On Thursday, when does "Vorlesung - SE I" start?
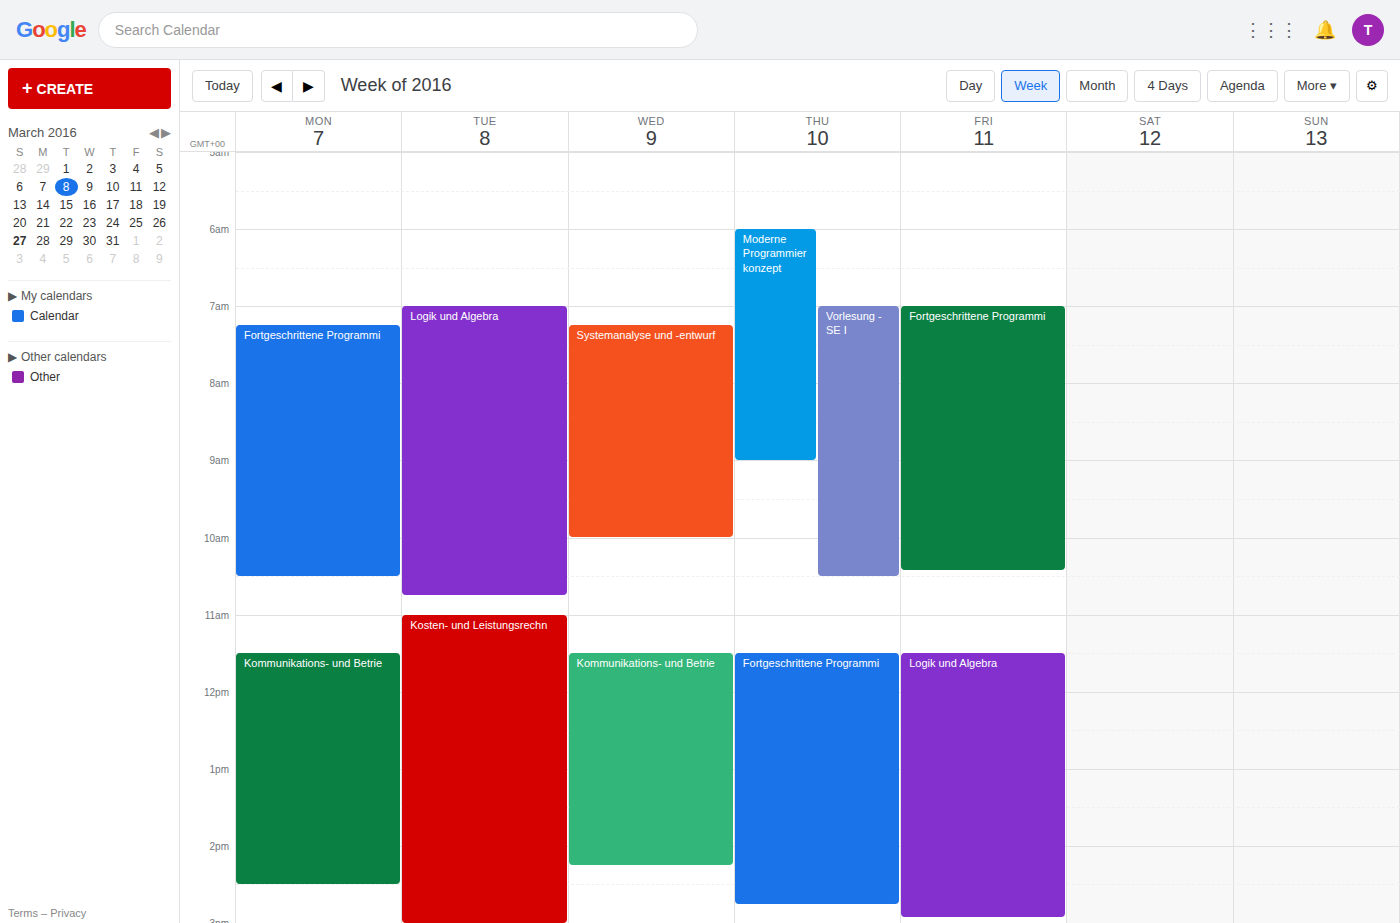
7:00 AM